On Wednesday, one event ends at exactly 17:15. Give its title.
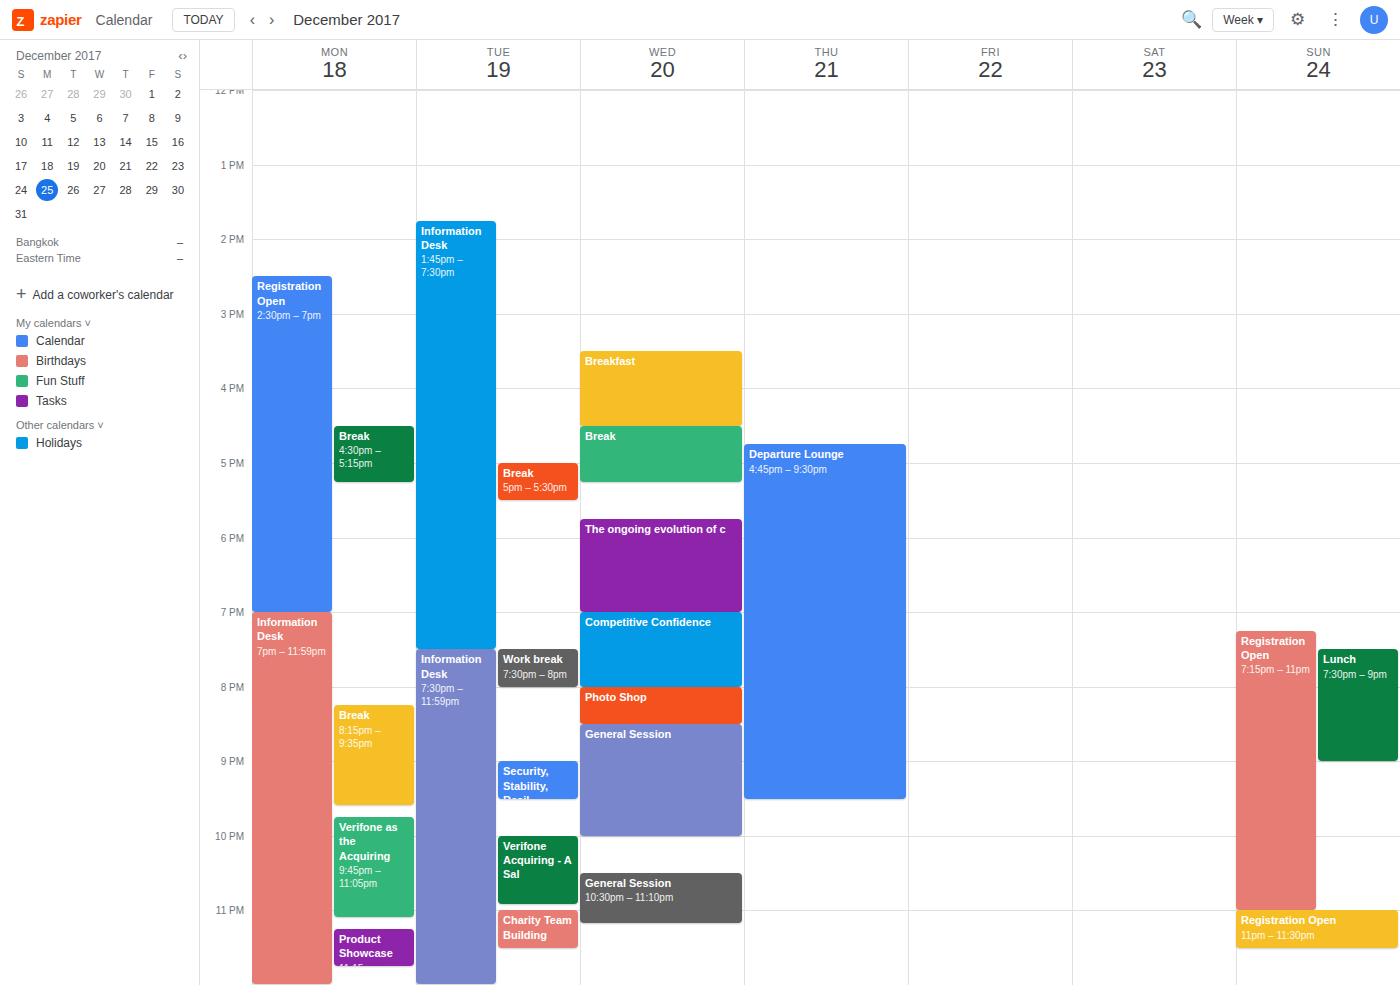
"Break"